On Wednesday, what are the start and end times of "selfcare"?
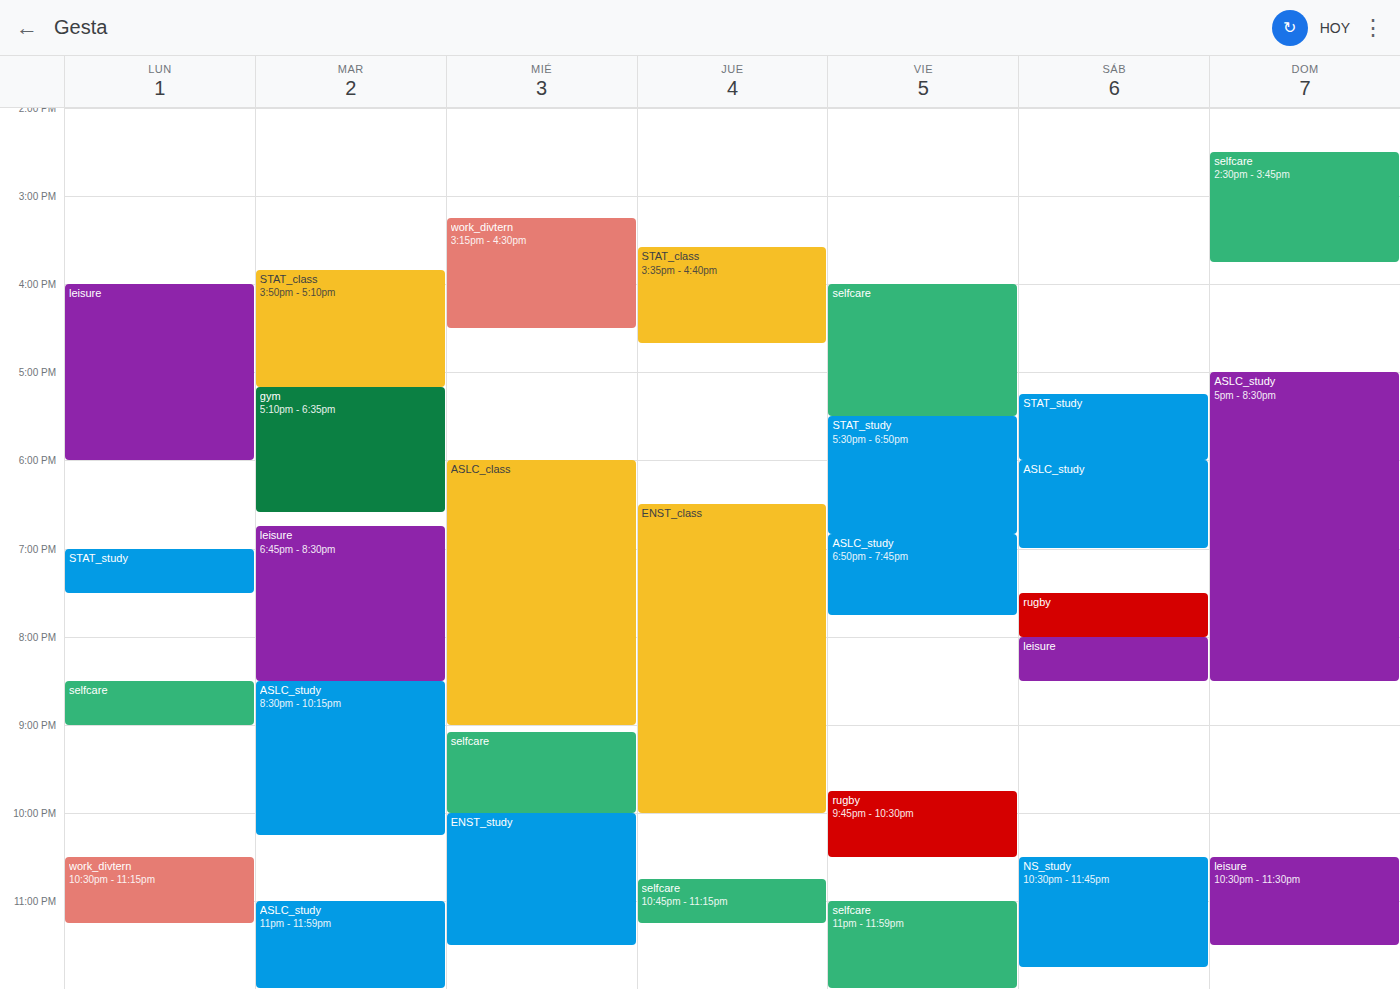
9:05 PM to 10:00 PM